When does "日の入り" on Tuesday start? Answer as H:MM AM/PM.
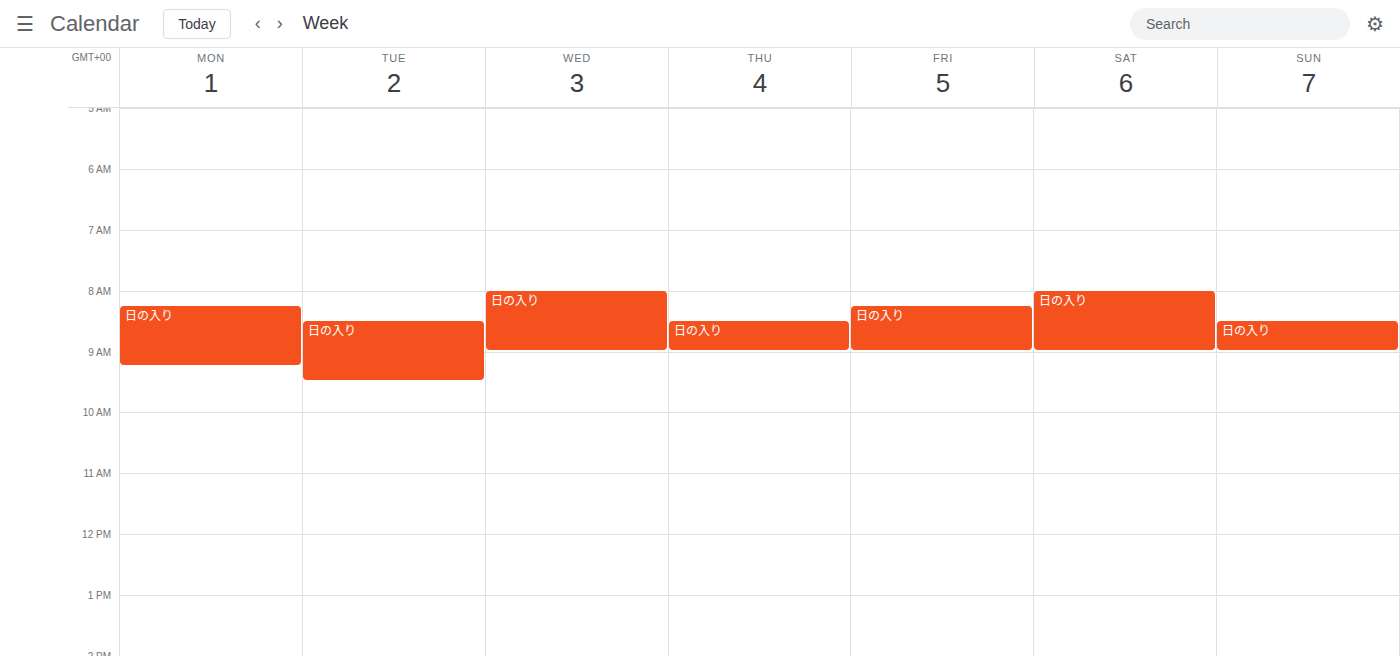
8:30 AM